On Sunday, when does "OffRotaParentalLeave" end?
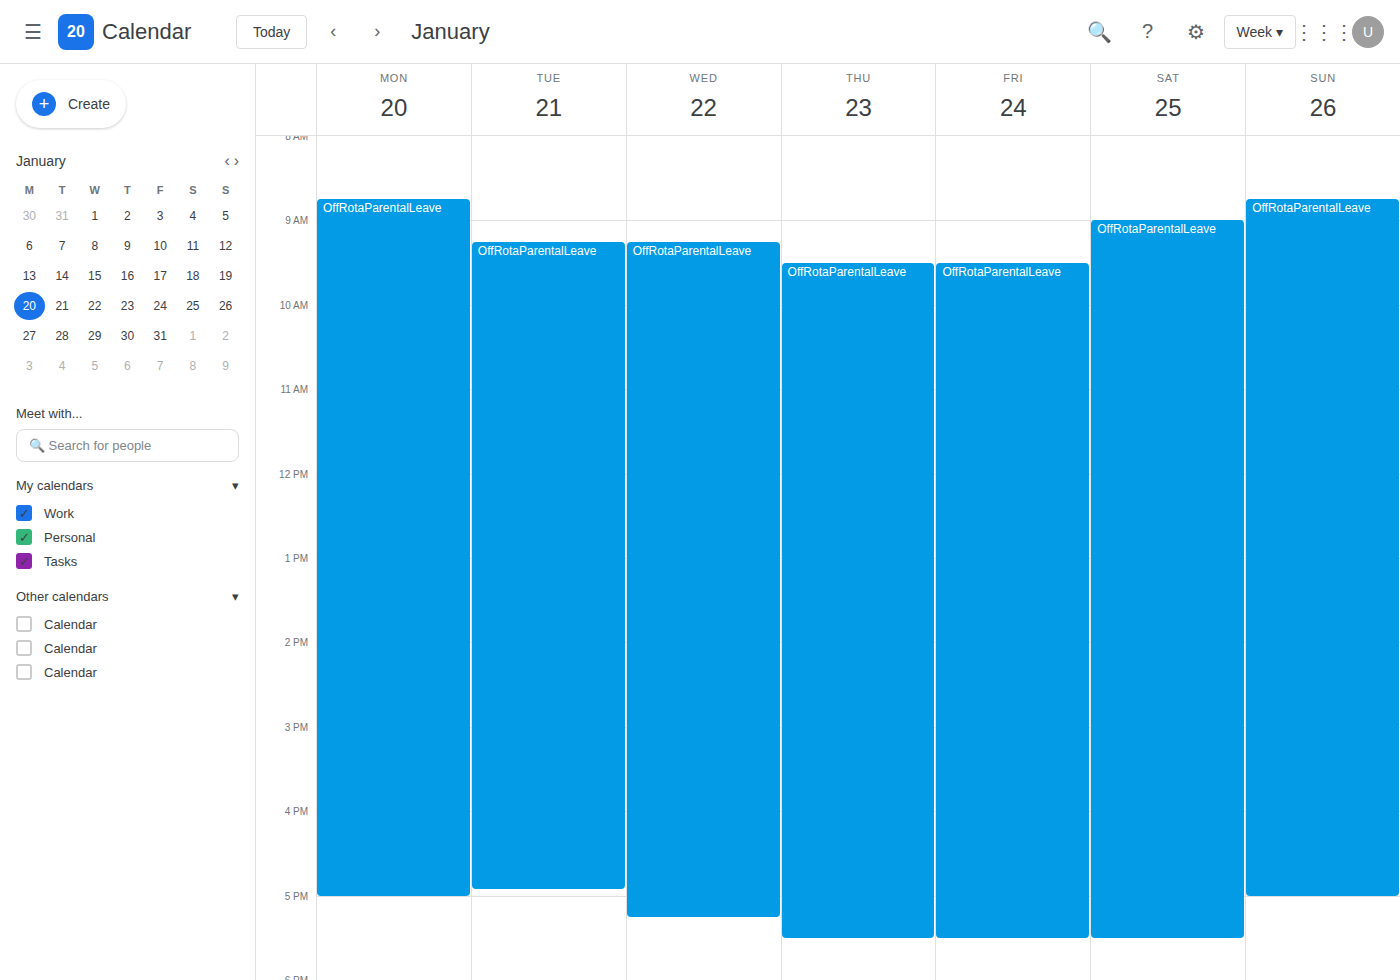
5:00 PM